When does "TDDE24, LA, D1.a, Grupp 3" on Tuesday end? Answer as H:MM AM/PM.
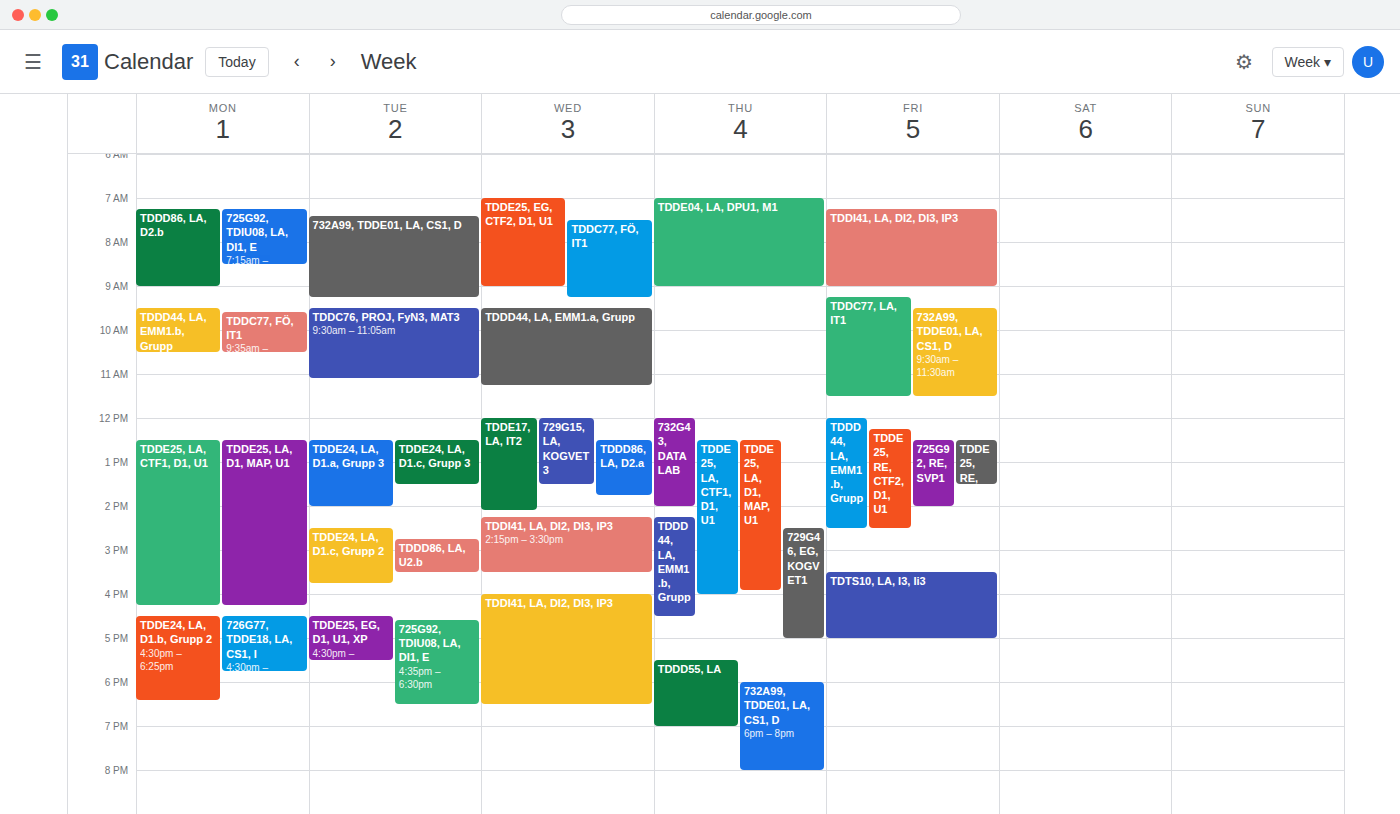
2:00 PM